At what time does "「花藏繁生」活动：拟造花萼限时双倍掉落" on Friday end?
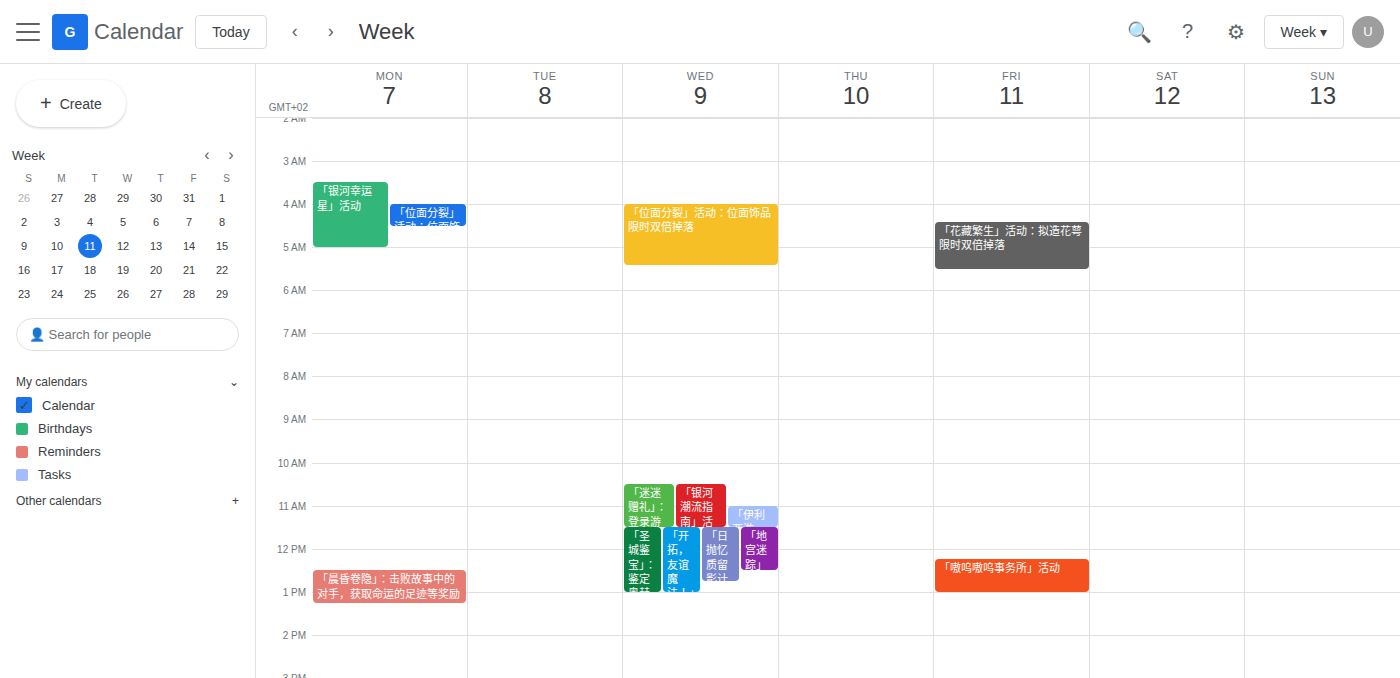
5:30 AM